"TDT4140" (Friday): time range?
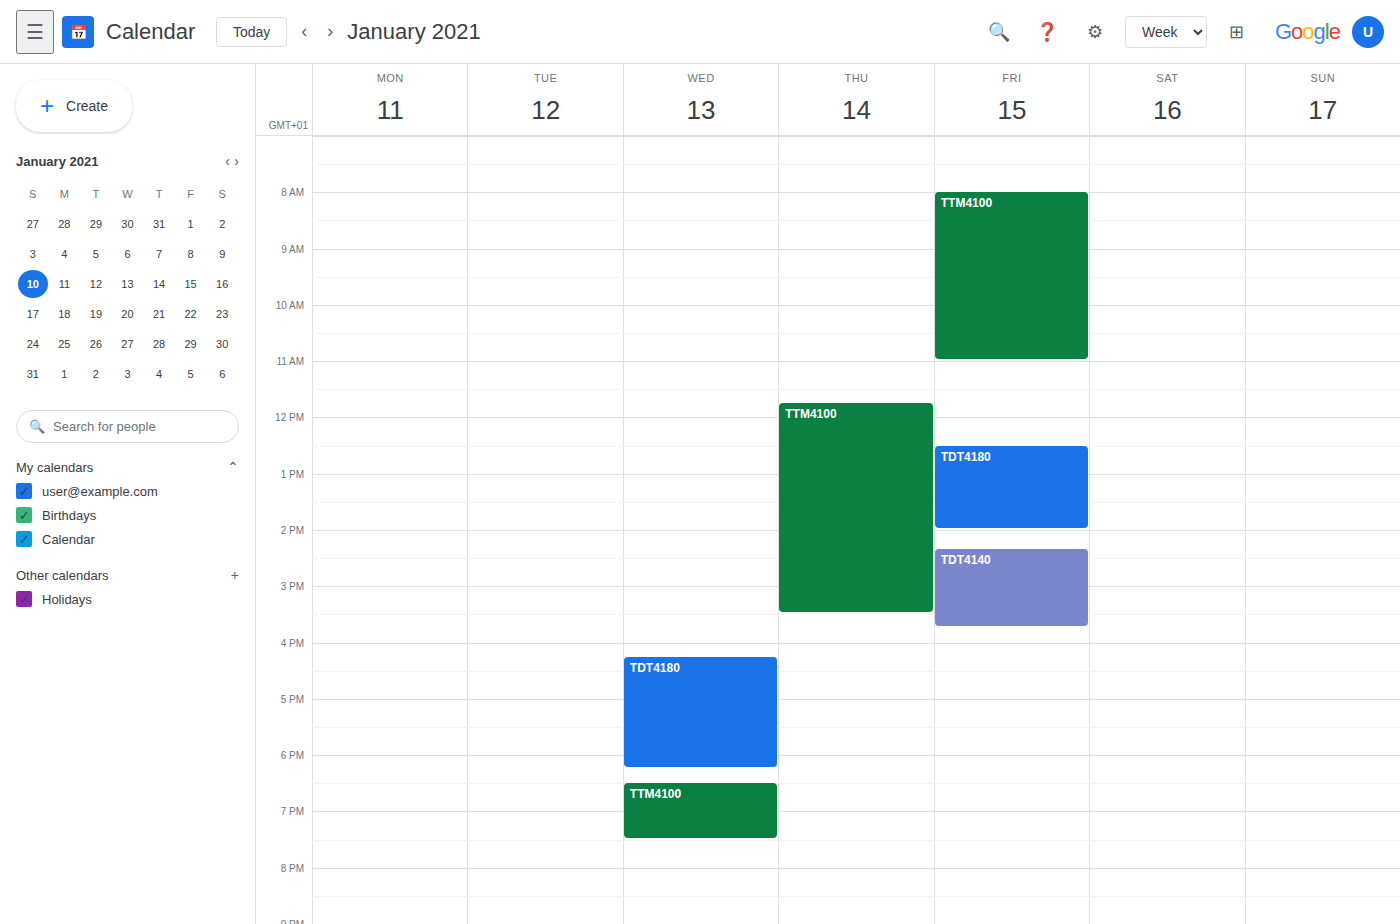
2:20 PM to 3:45 PM